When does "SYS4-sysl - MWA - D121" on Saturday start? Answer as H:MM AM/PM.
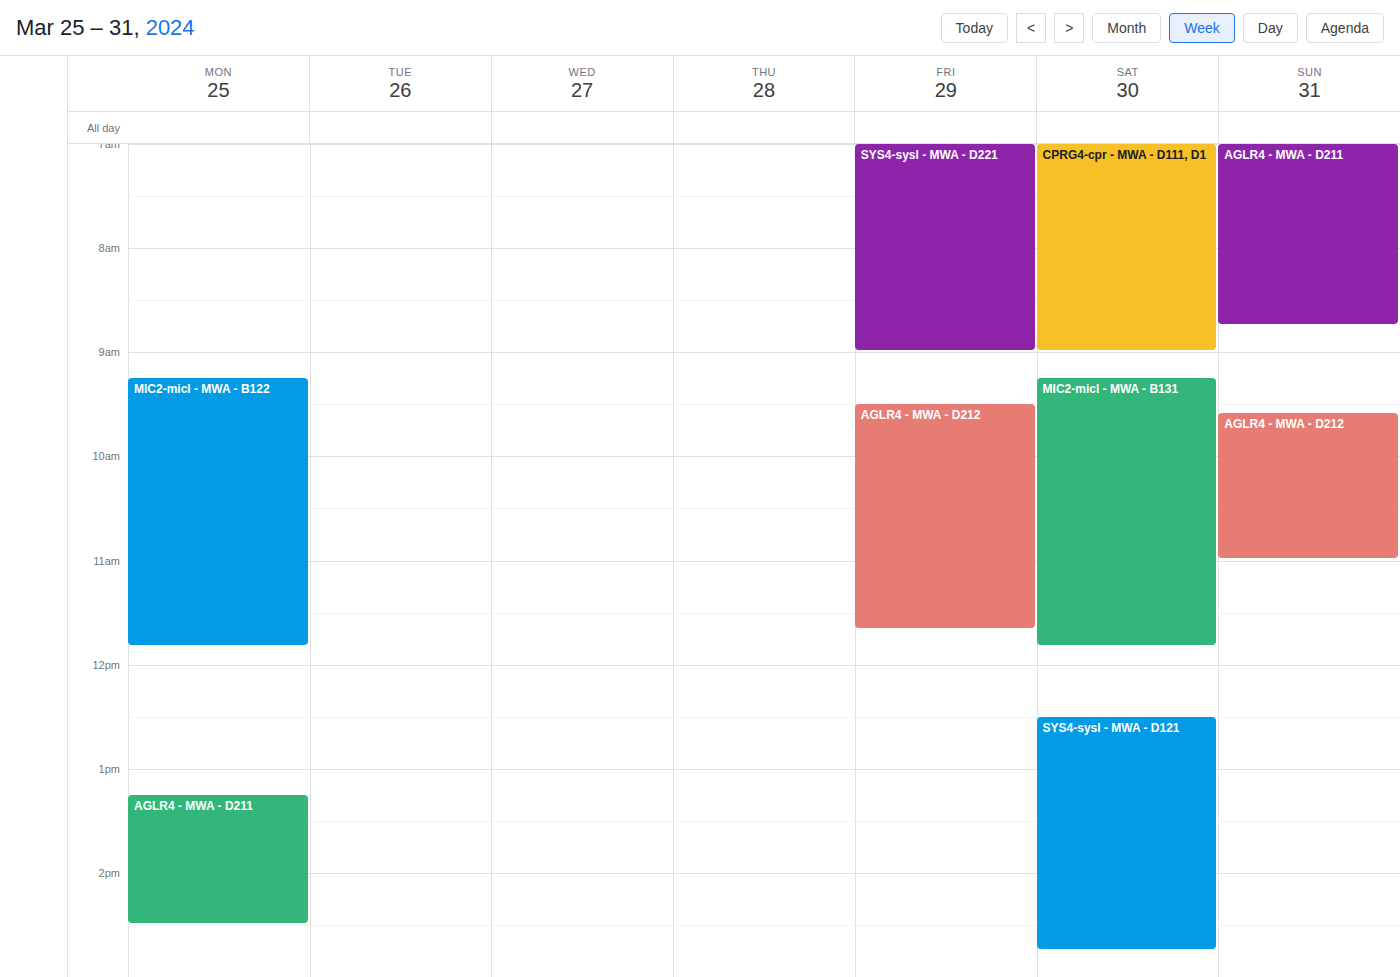
12:30 PM